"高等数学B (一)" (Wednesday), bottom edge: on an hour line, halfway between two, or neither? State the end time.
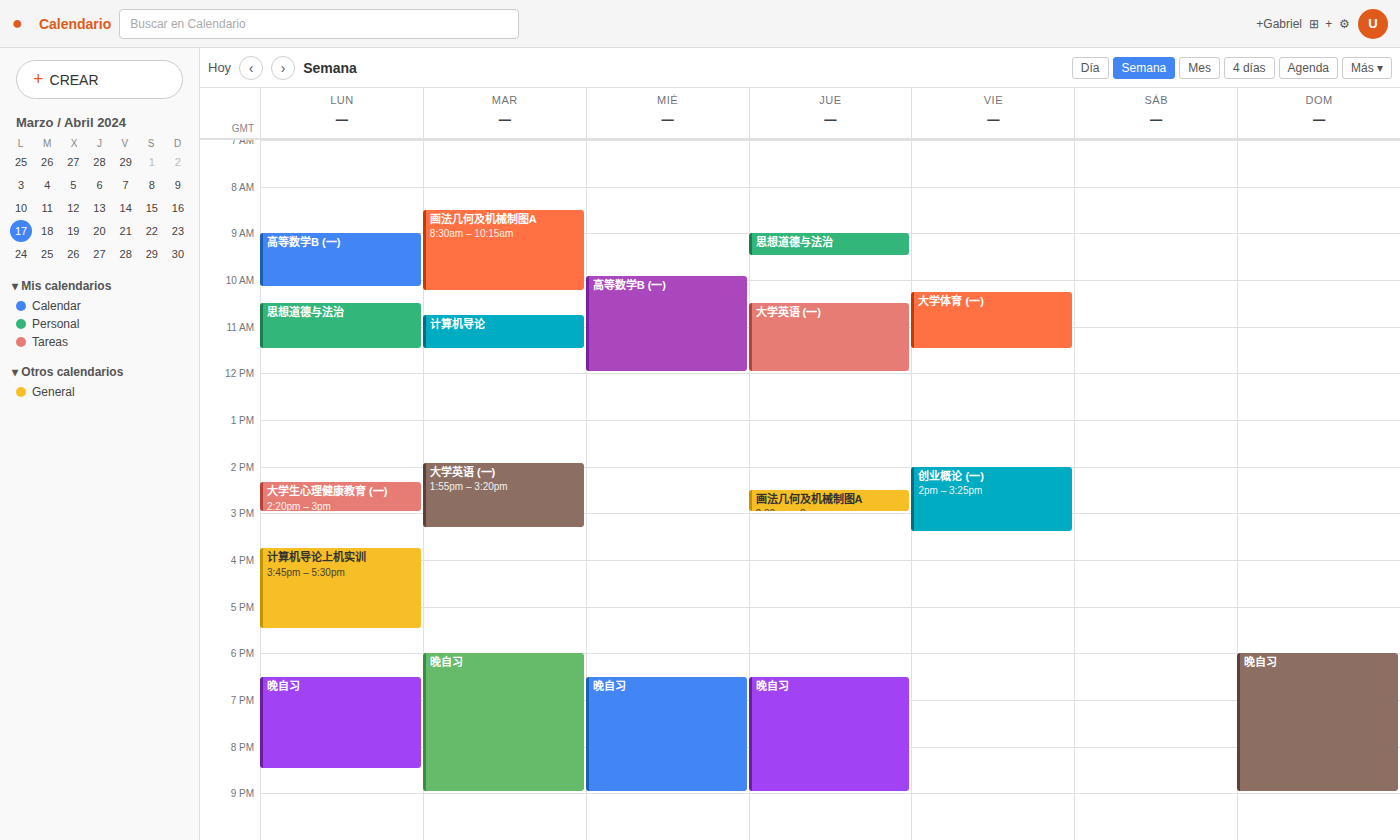
12:00 PM -- exactly on the 12 PM line.